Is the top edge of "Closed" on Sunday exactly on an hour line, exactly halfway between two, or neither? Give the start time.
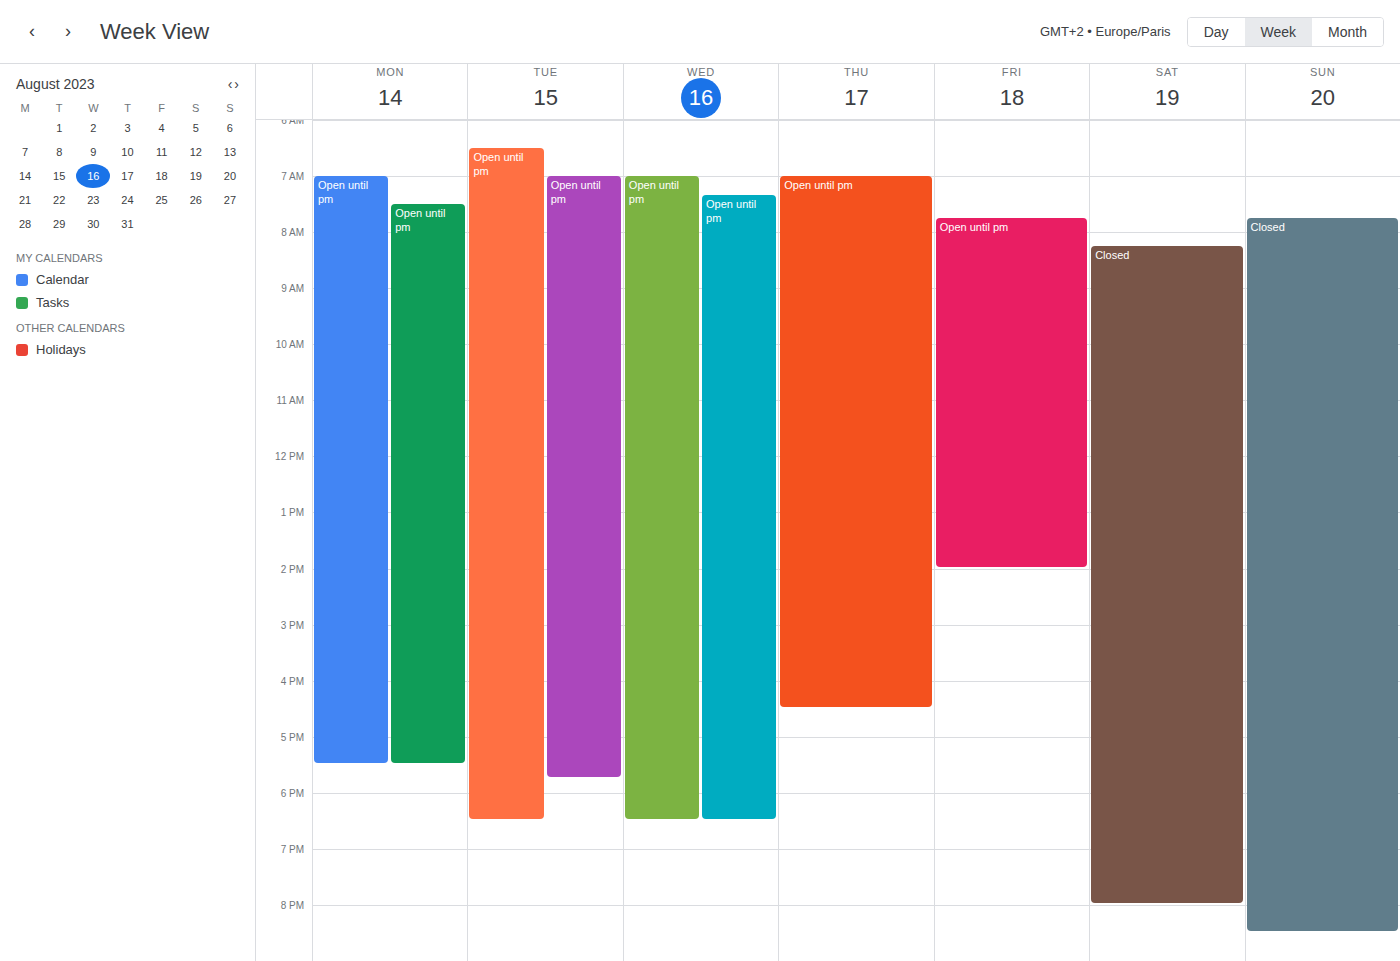
7:45 AM -- neither: three quarters of the way from the 7 AM line to the 8 AM line.